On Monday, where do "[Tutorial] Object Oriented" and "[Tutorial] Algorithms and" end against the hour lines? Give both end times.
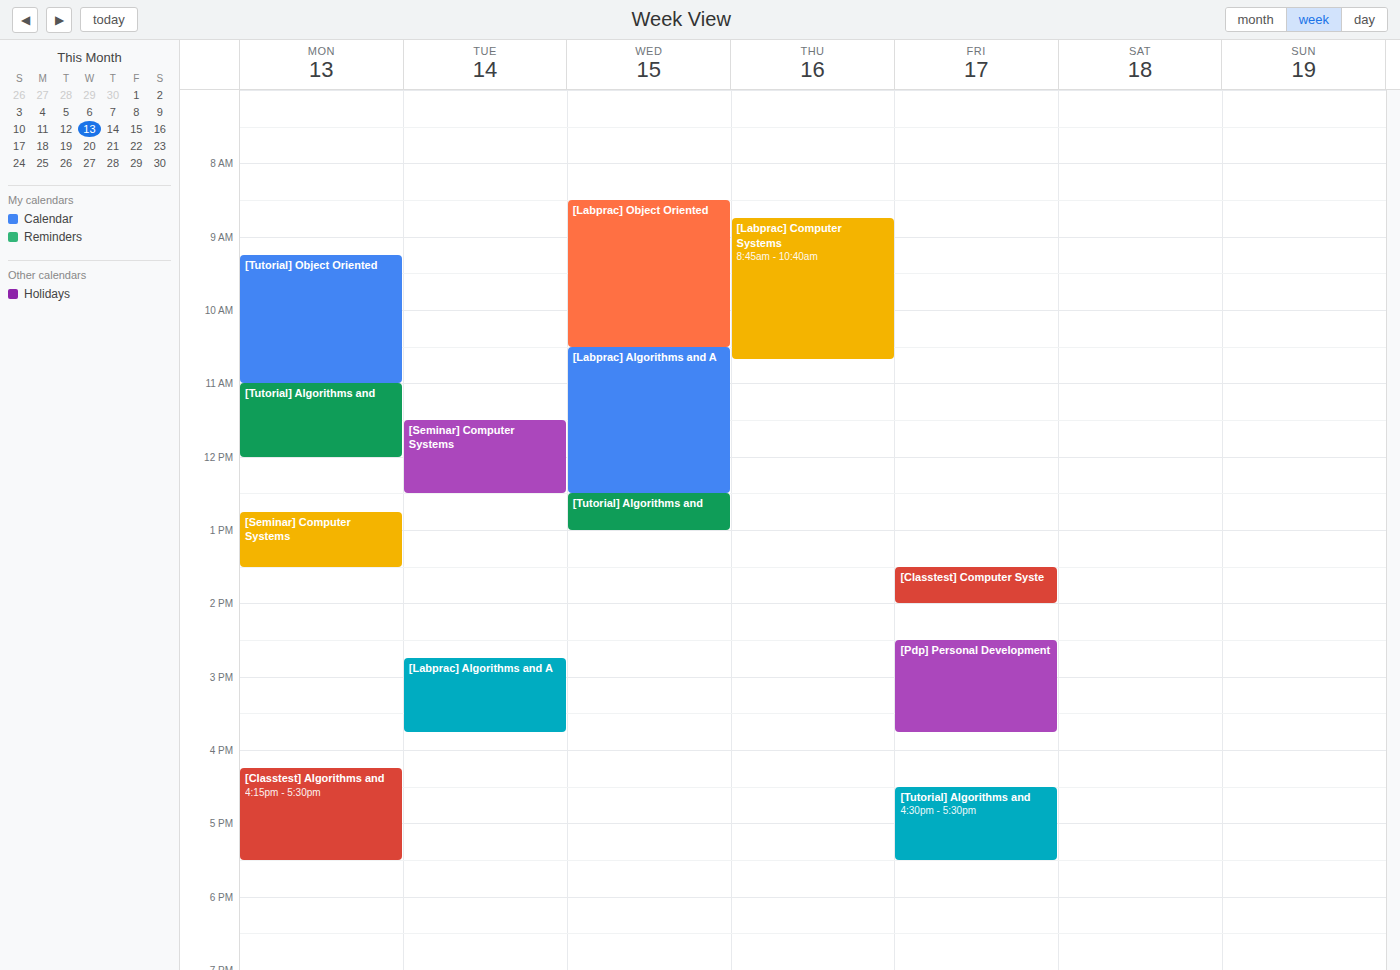
"[Tutorial] Object Oriented": 11:00 AM, exactly on the 11 AM line. "[Tutorial] Algorithms and": 12:00 PM, exactly on the 12 PM line.